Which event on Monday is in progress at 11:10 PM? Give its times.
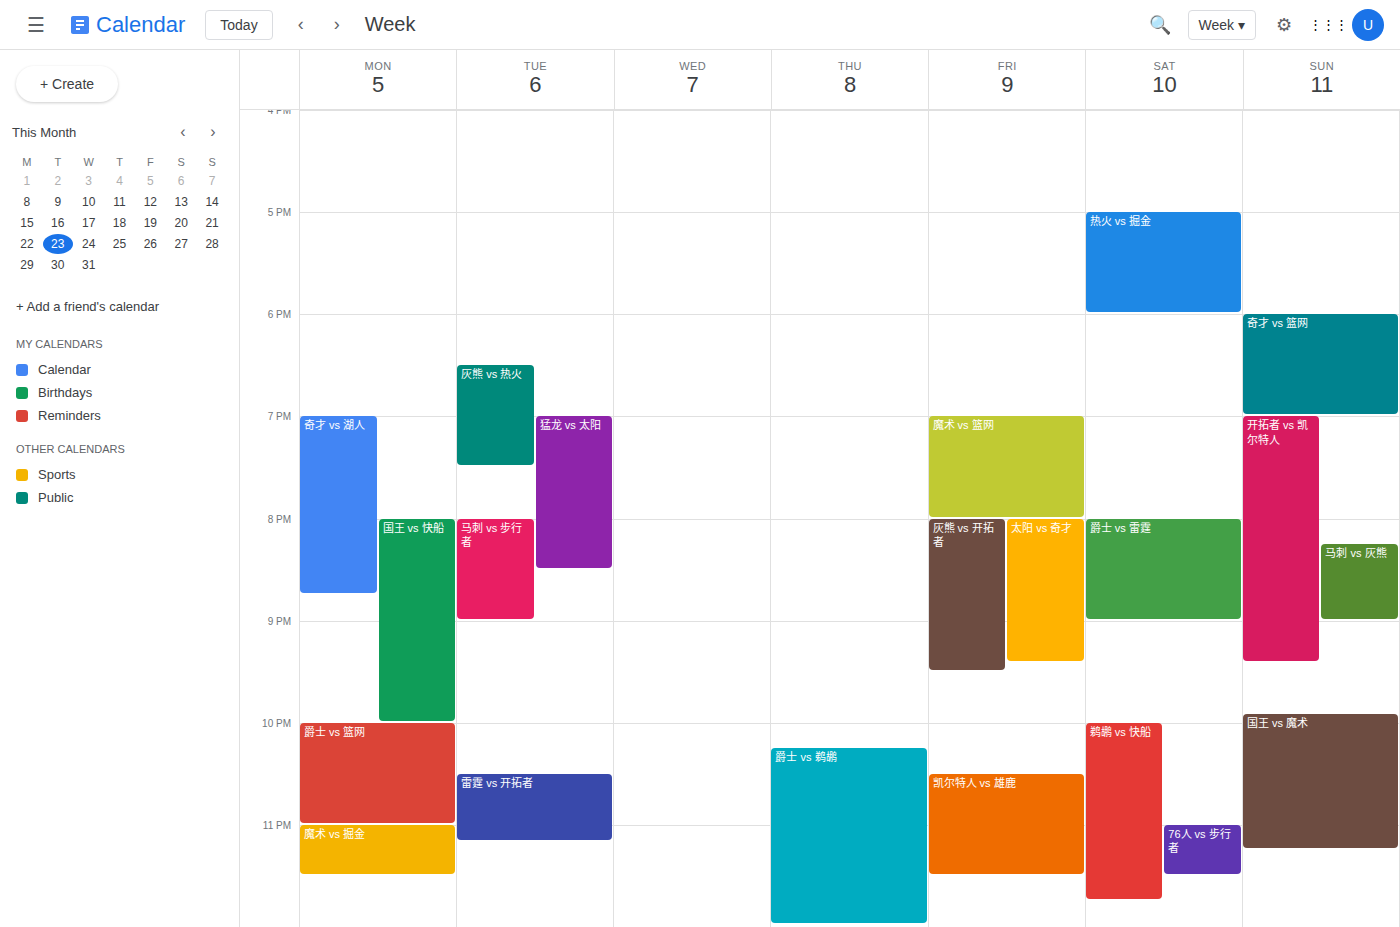
"魔术 vs 掘金", 11:00 PM to 11:30 PM